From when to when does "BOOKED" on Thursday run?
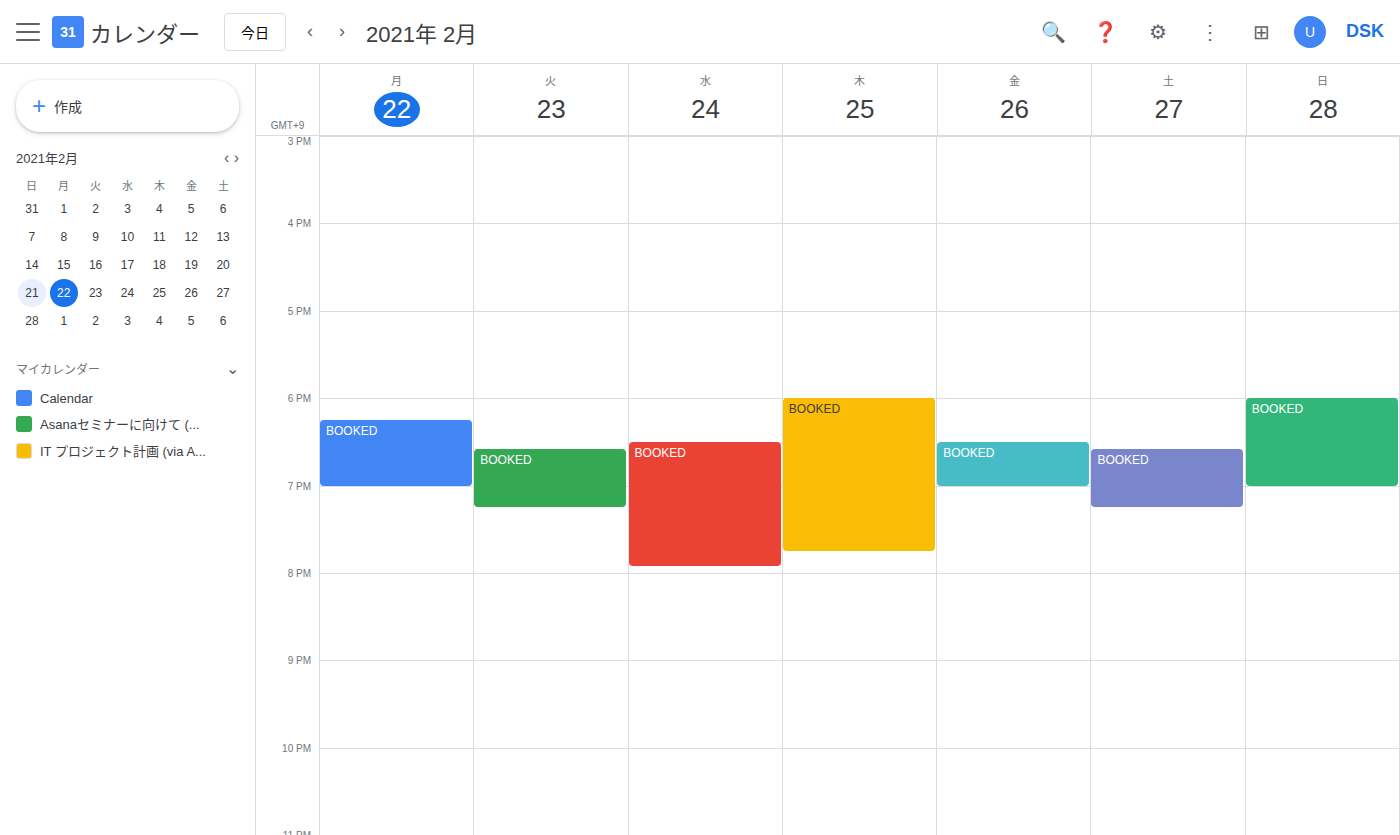
6:00 PM to 7:45 PM